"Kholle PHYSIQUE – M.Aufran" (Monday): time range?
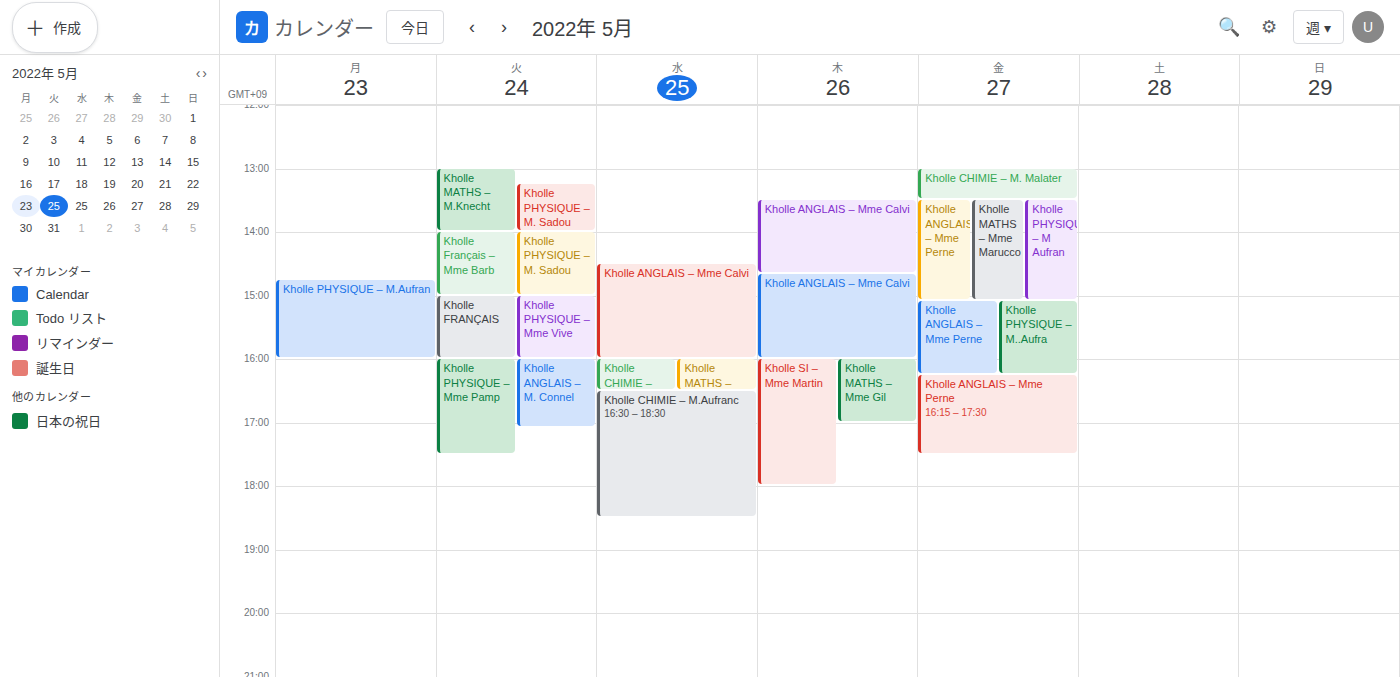
2:45 PM to 4:00 PM